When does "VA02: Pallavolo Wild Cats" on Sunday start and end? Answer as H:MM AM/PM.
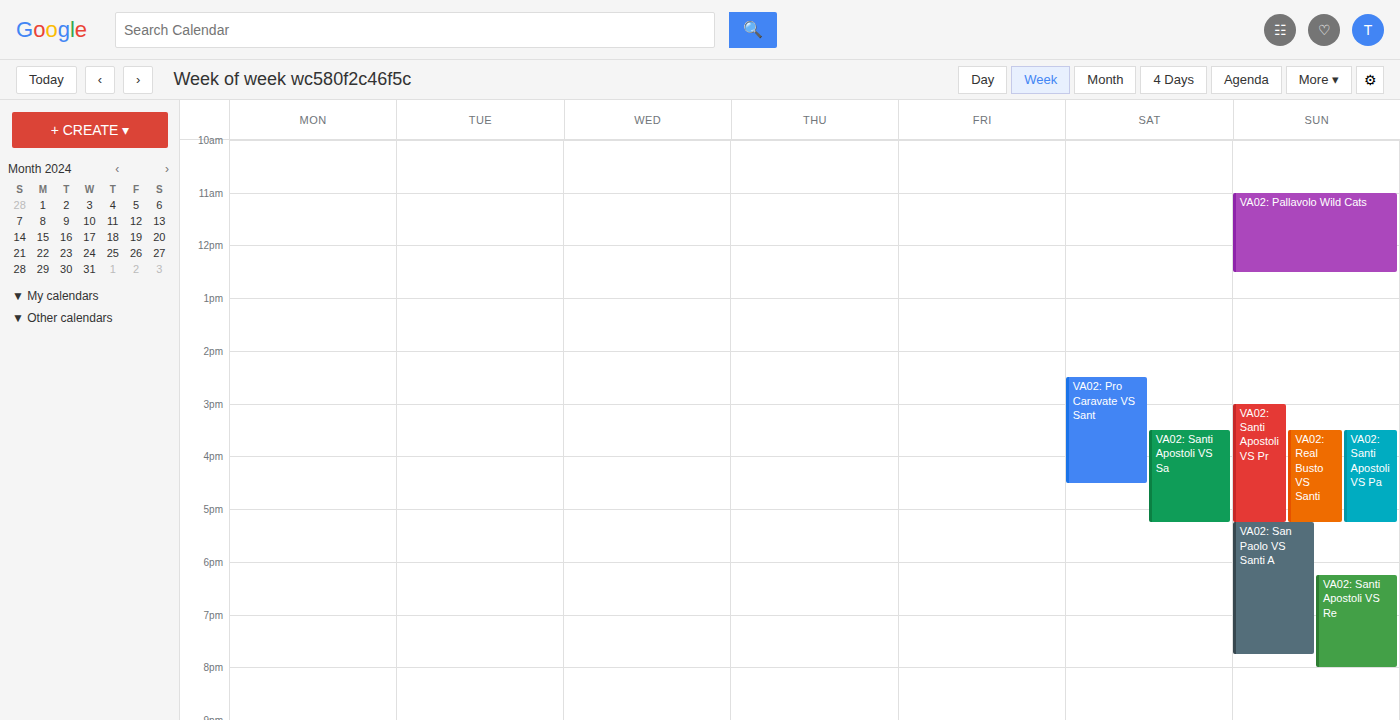
11:00 AM to 12:30 PM